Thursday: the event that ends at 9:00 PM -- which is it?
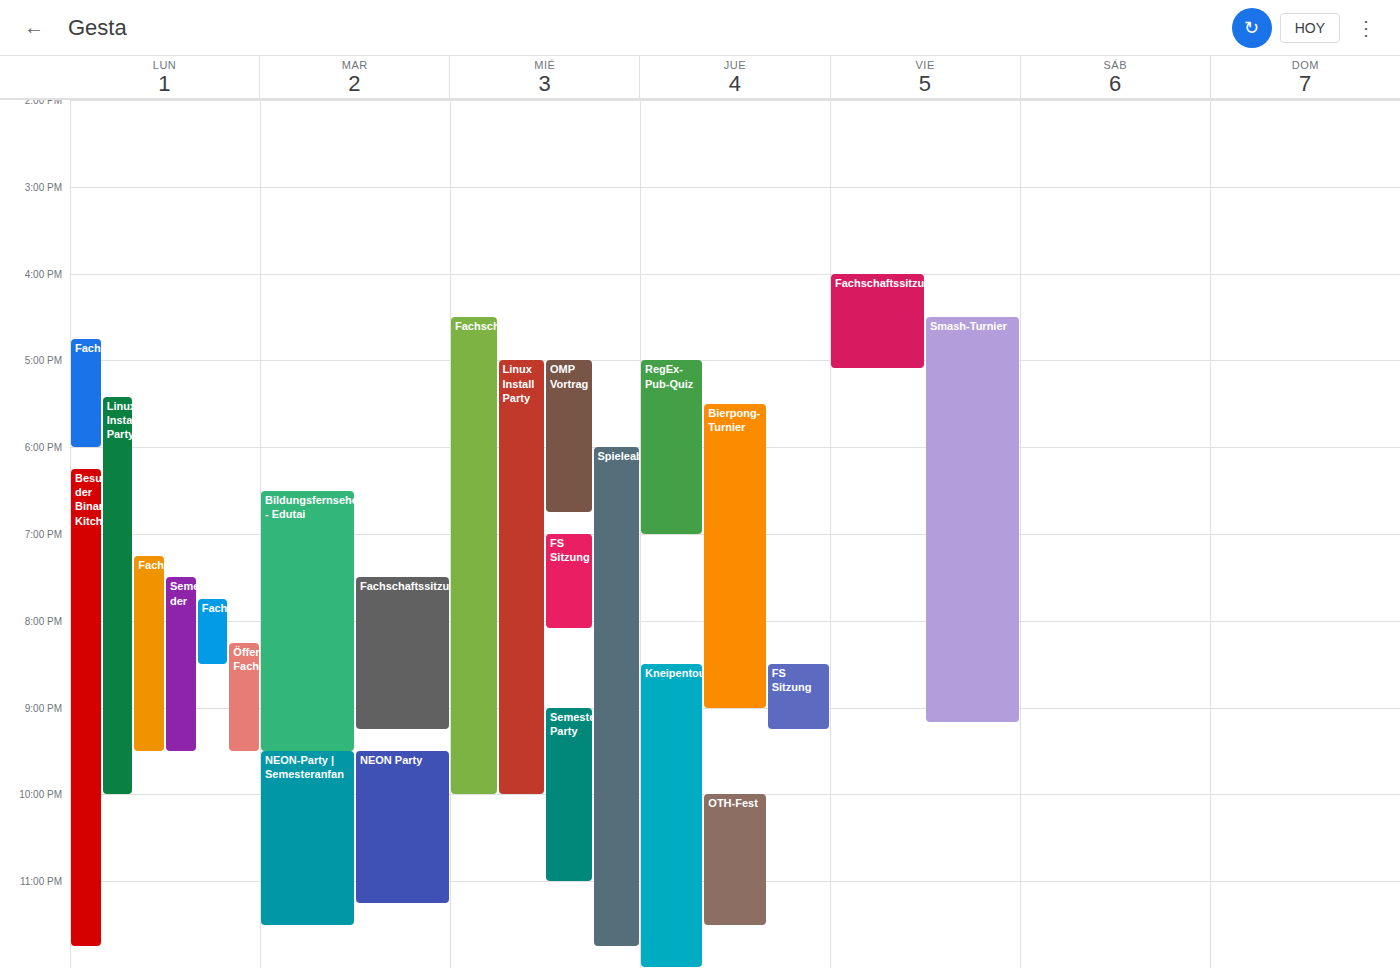
"Bierpong-Turnier"